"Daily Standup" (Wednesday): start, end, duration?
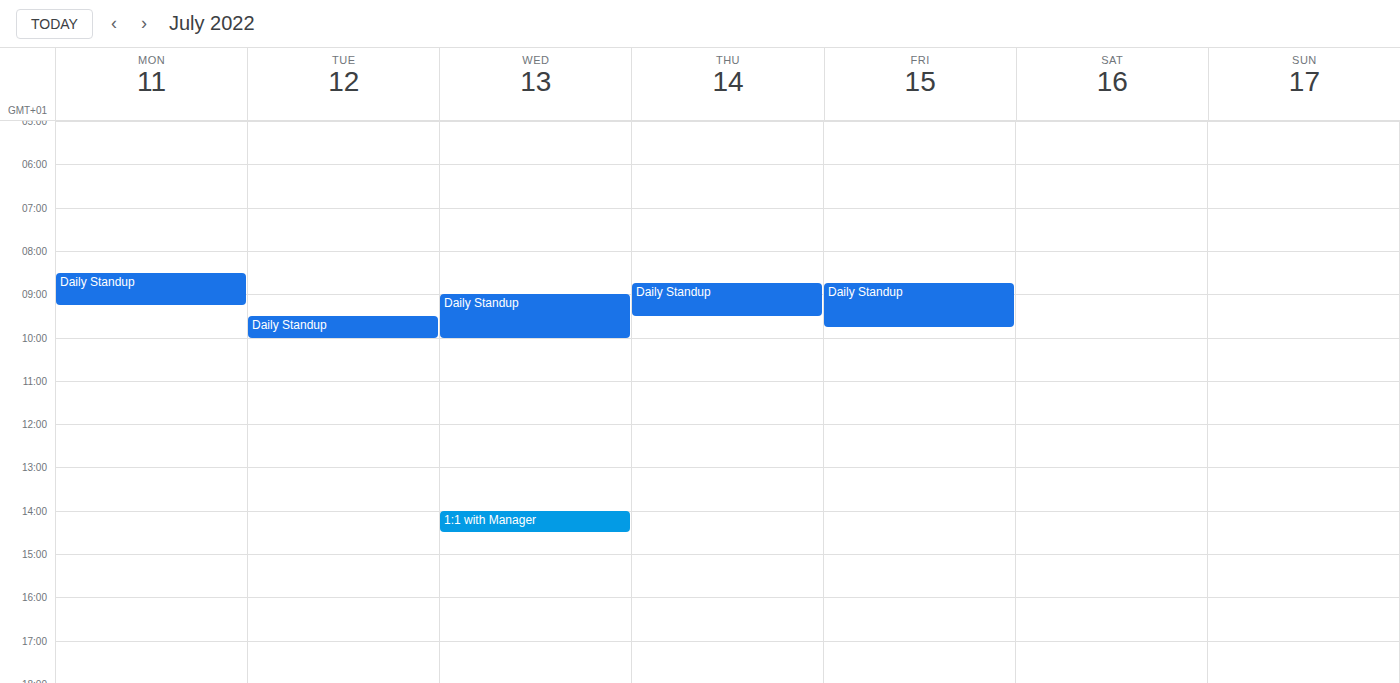
9:00 AM to 10:00 AM, 1 hour